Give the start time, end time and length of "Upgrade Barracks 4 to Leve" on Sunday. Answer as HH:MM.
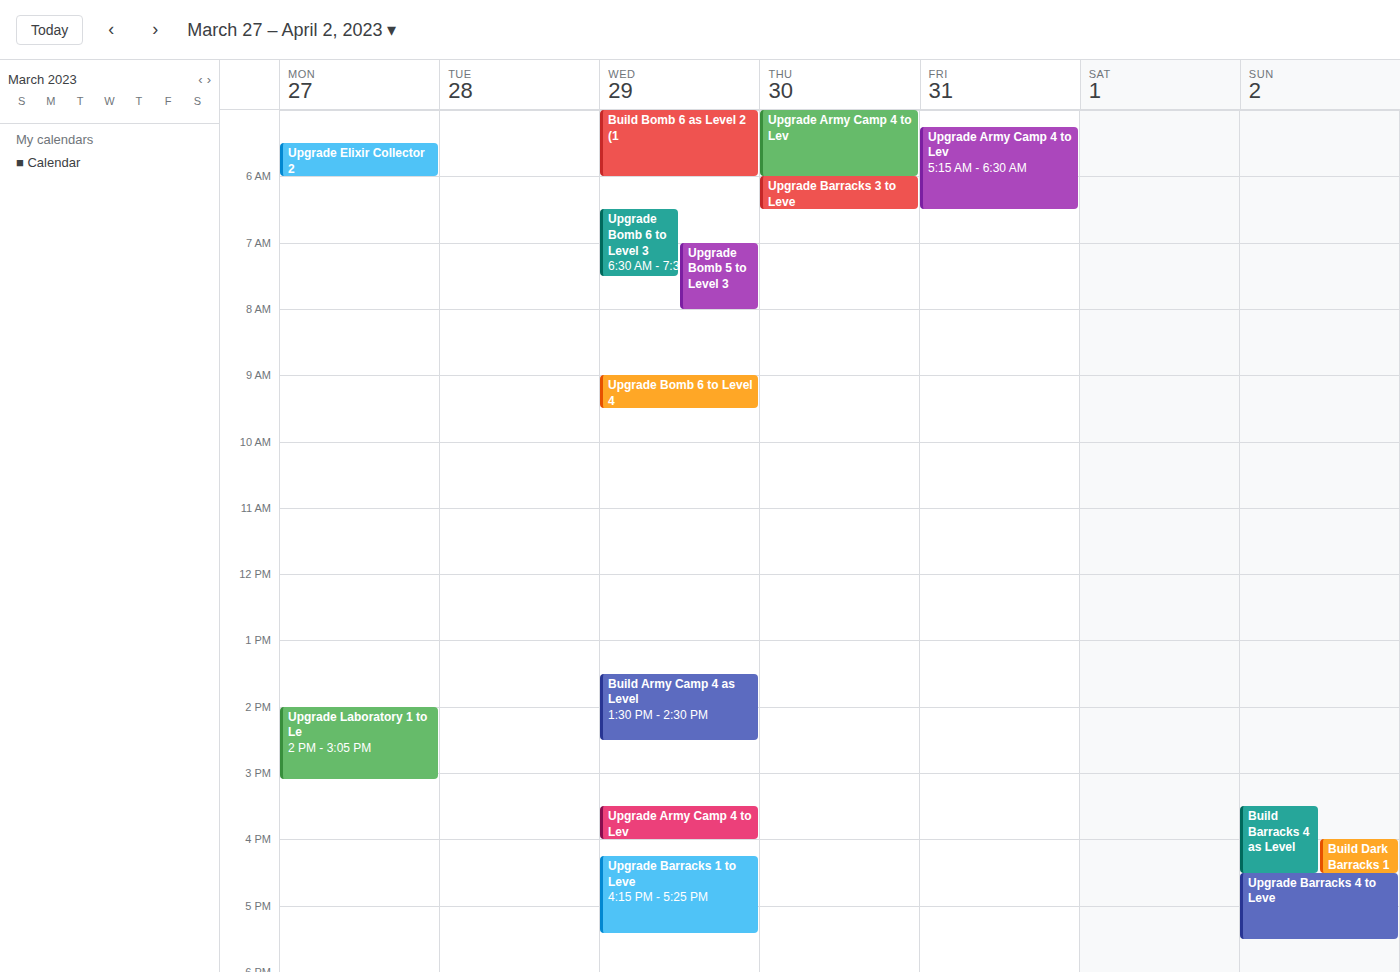
16:30 to 17:30, 1 hour